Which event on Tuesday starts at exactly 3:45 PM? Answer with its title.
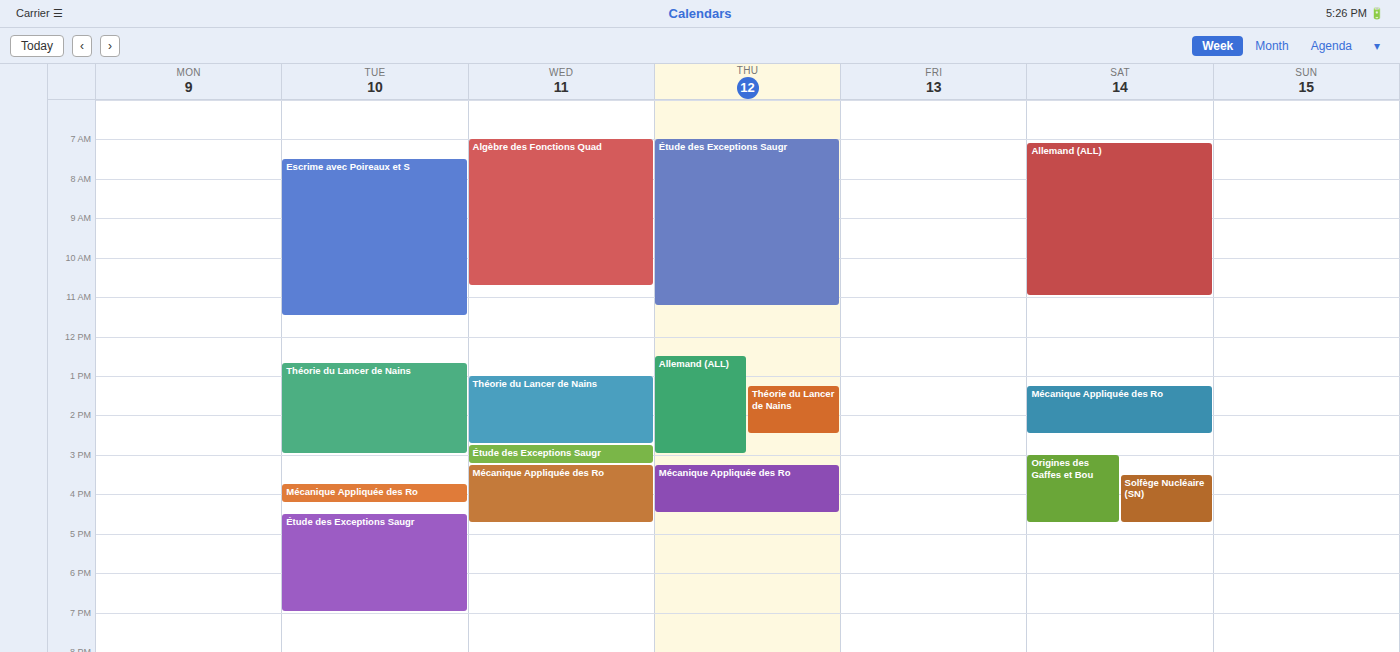
"Mécanique Appliquée des Ro"